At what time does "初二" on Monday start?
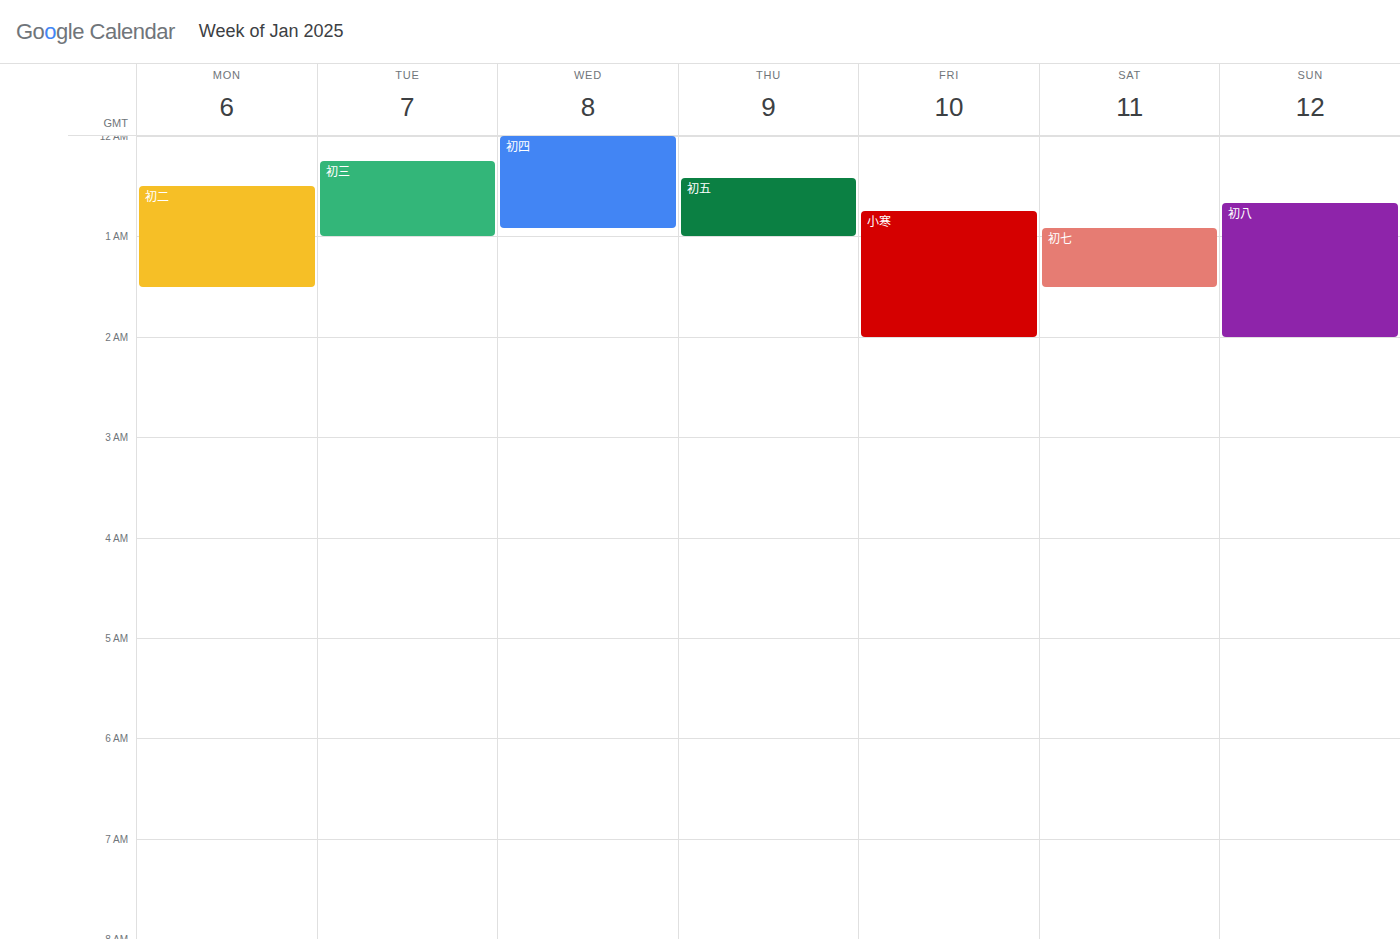
12:30 AM